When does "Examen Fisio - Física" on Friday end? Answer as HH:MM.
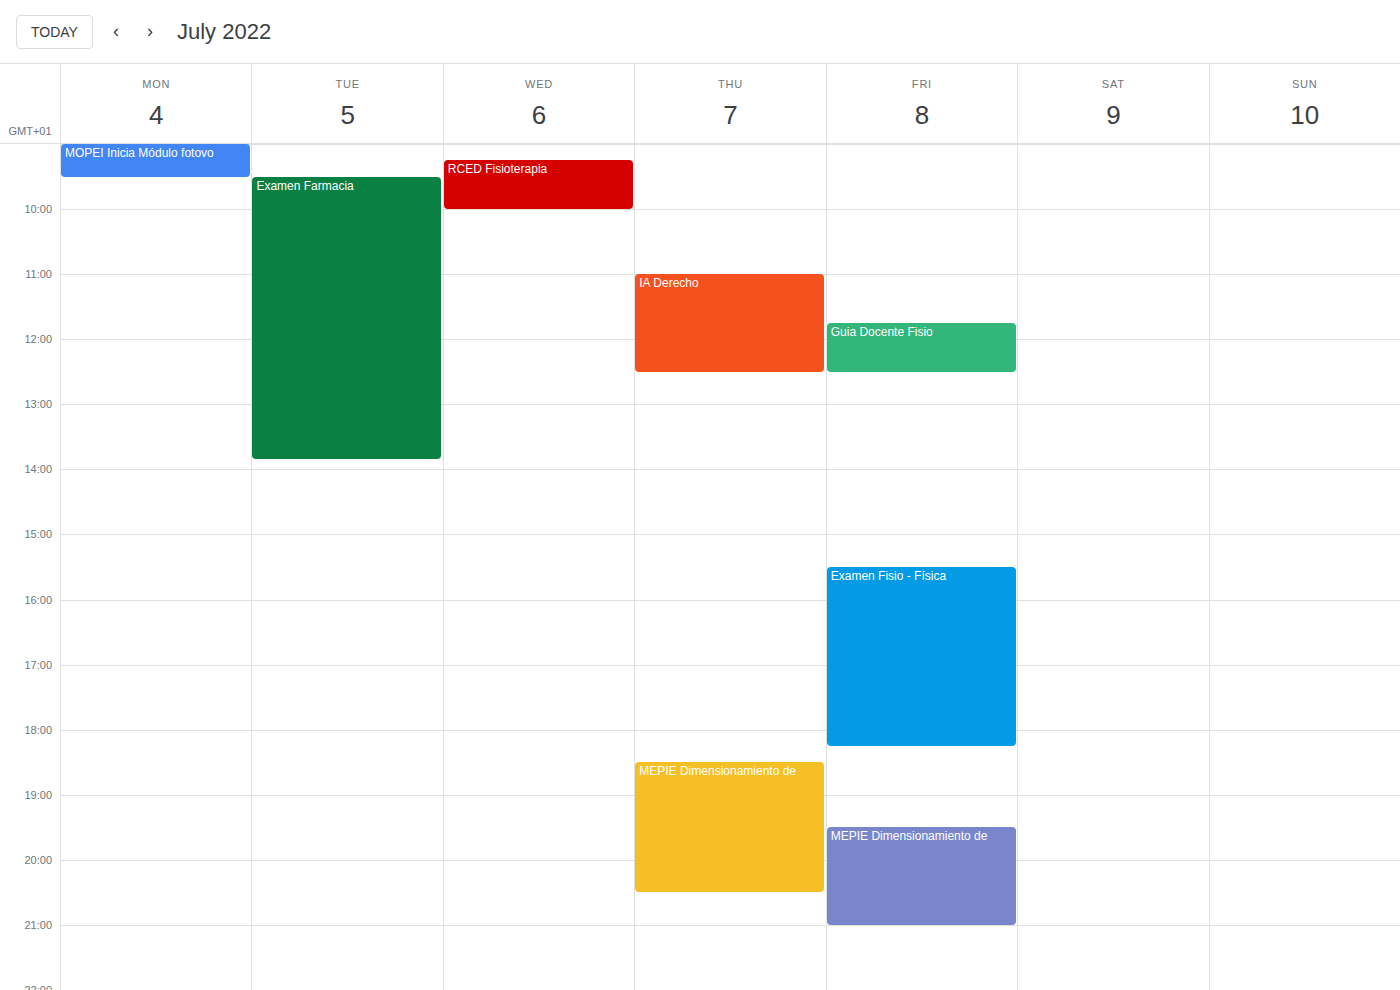
18:15